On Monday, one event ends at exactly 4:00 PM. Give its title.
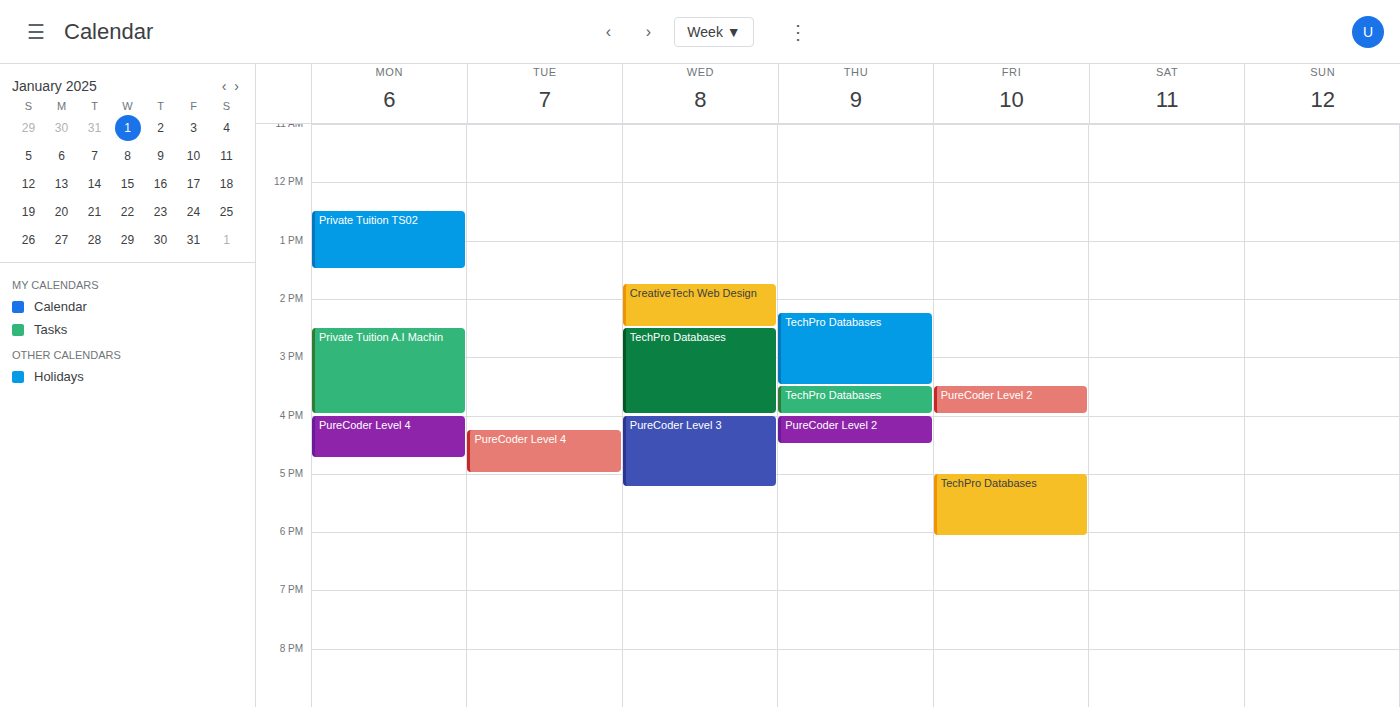
"Private Tuition A.I Machin"